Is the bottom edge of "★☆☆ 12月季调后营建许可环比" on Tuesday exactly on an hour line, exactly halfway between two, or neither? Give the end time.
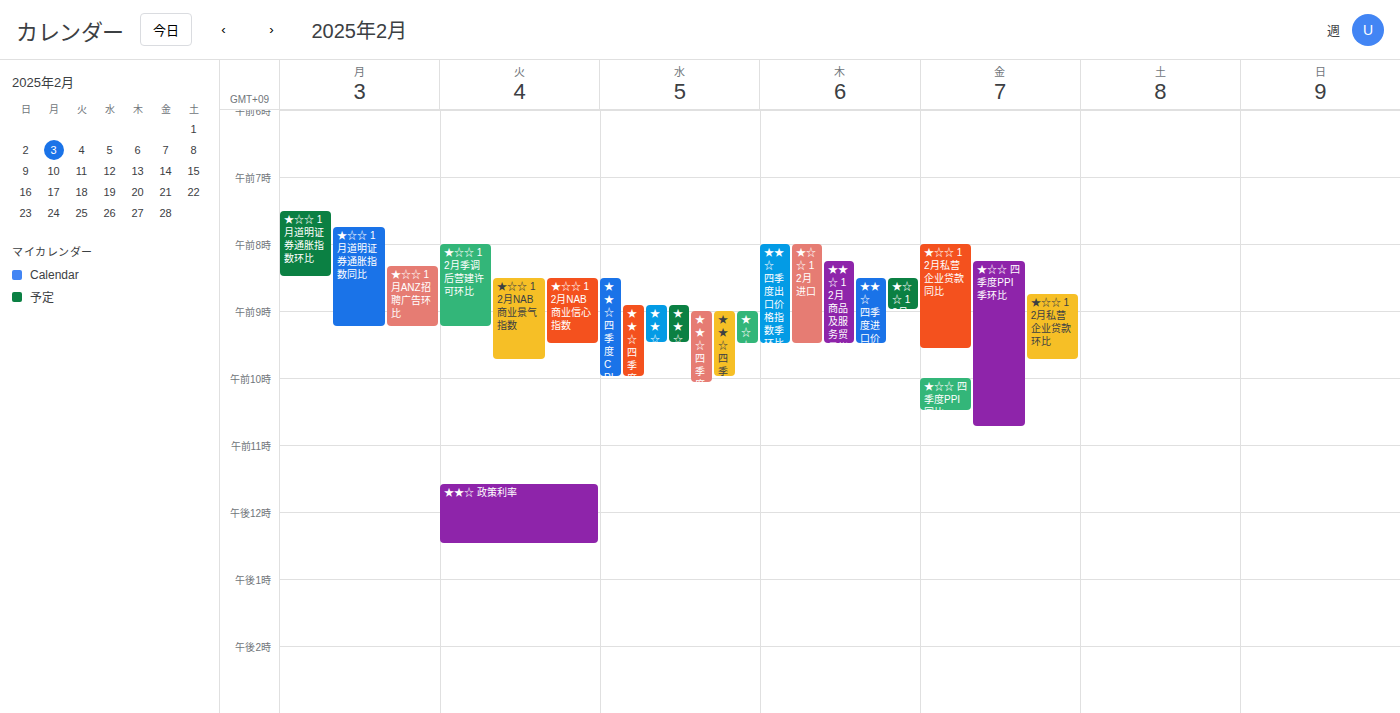
9:15 AM -- neither: a quarter of the way from the 9 AM line to the 10 AM line.